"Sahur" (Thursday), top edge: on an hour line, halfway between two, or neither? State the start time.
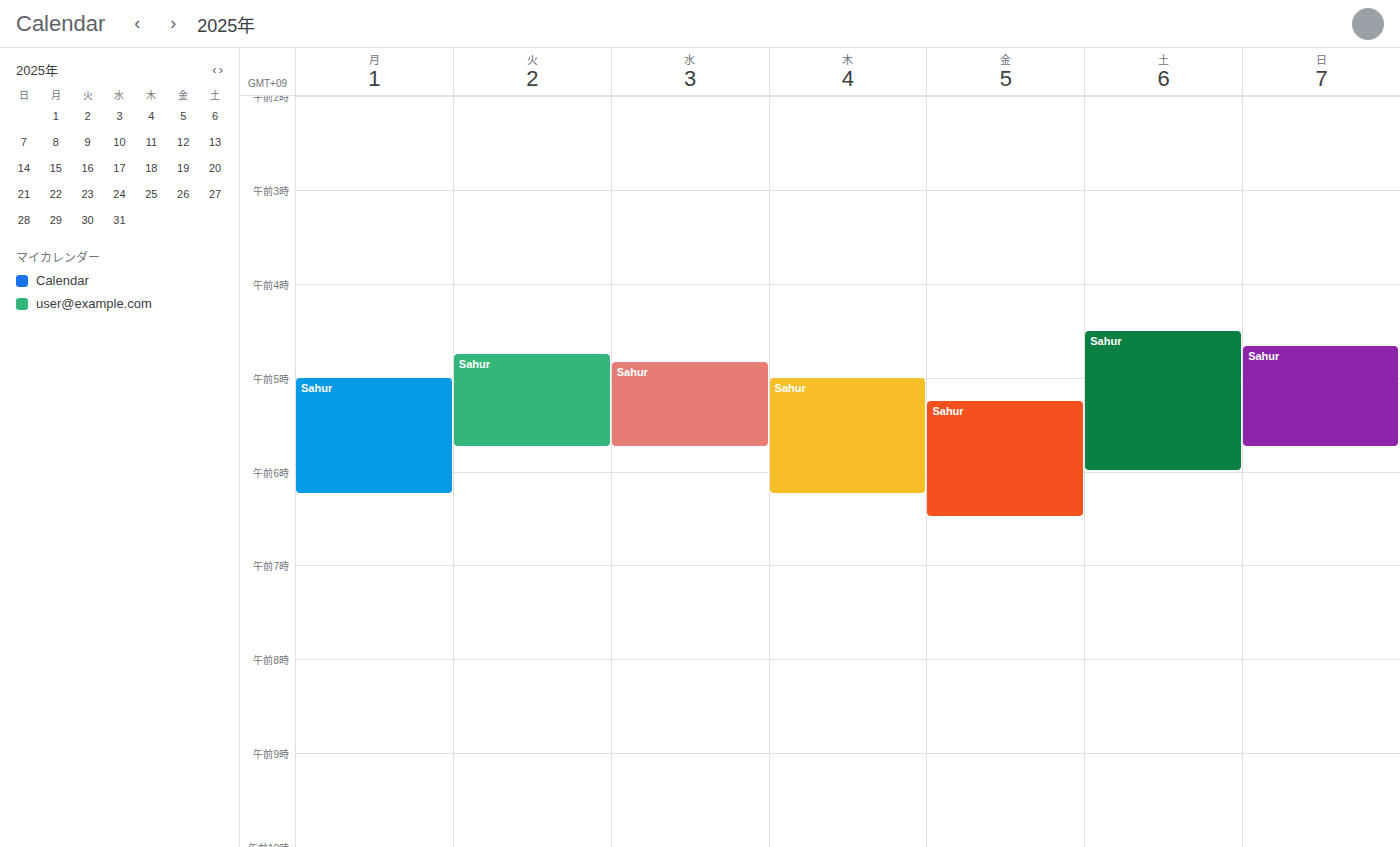
5:00 AM -- exactly on the 5 AM line.